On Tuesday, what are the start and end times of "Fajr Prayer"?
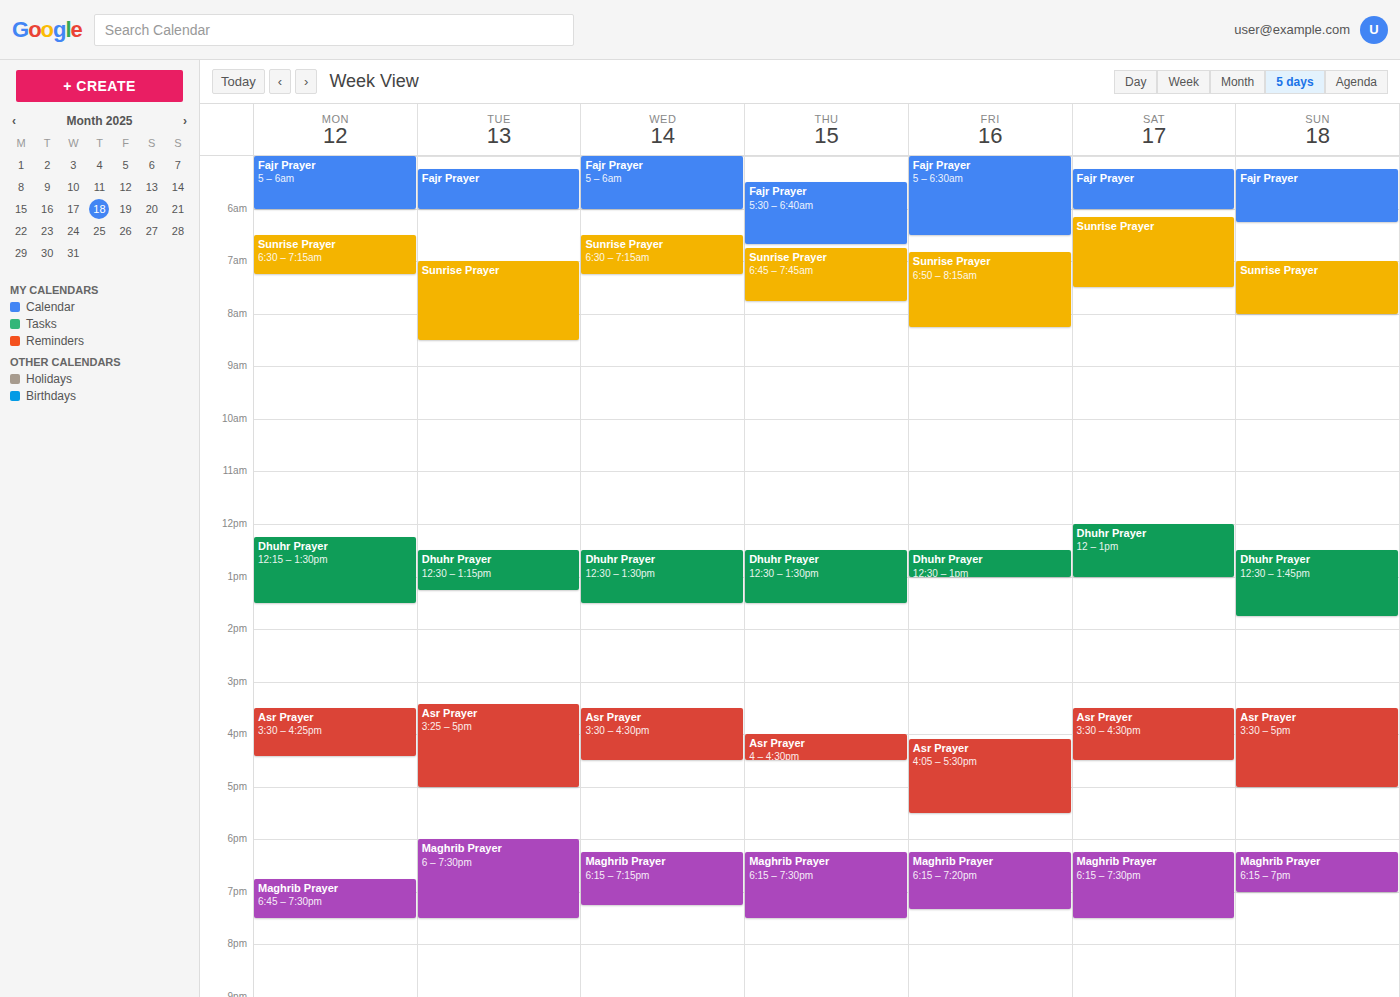
5:15 AM to 6:00 AM